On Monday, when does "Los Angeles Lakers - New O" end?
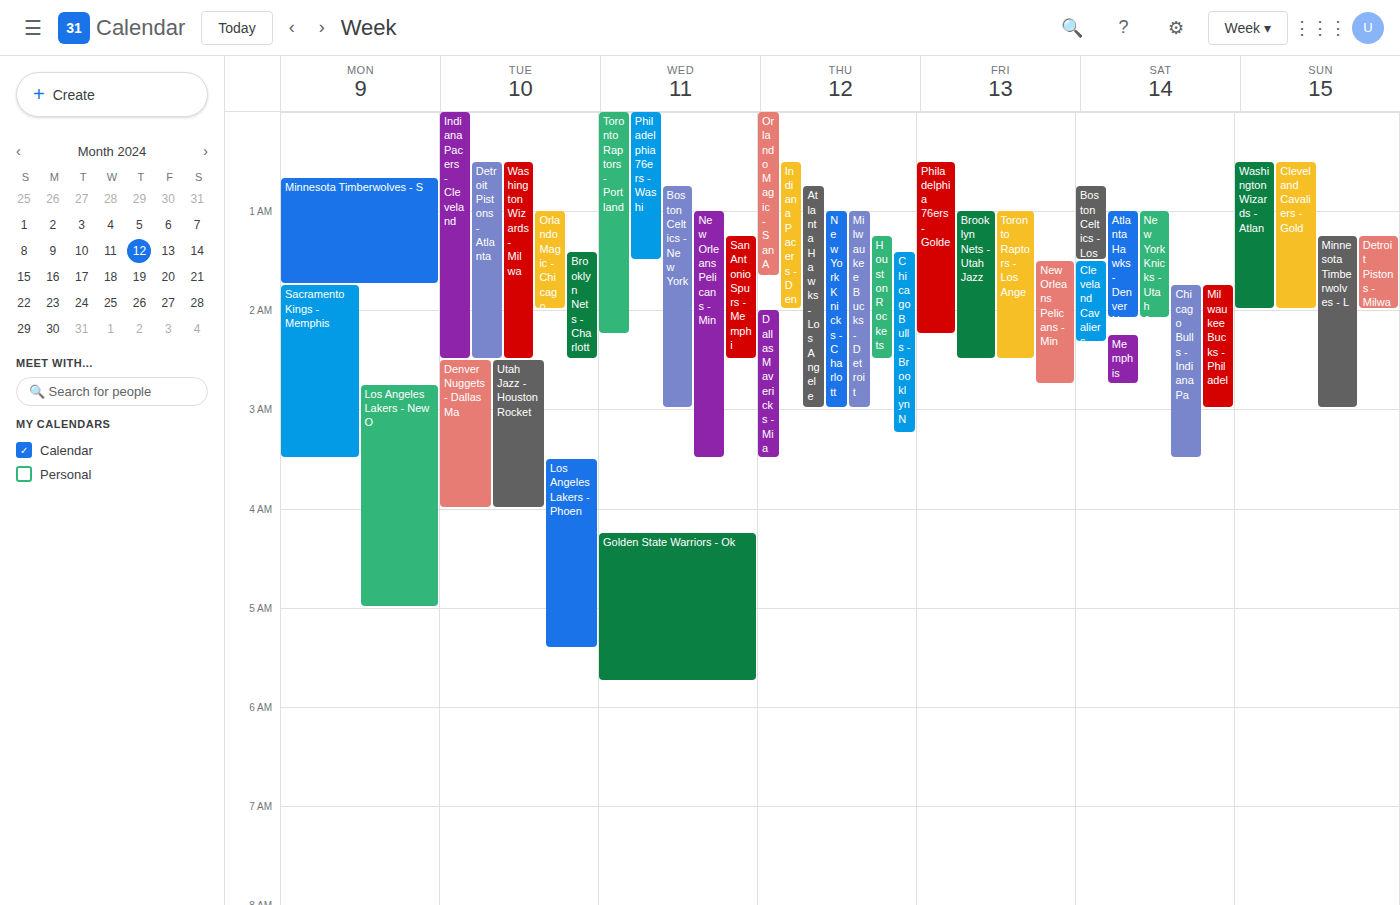
5:00 AM